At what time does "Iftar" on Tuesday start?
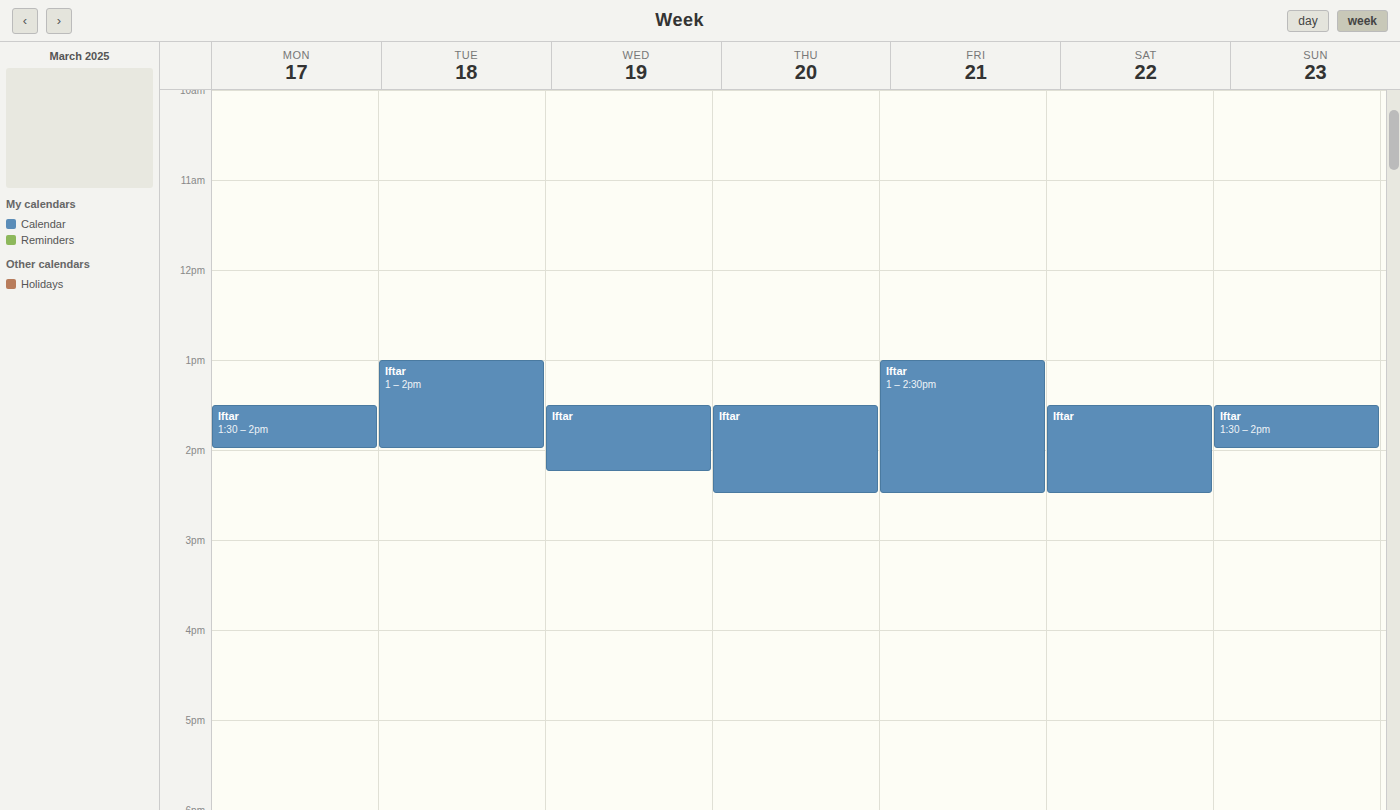
1:00 PM